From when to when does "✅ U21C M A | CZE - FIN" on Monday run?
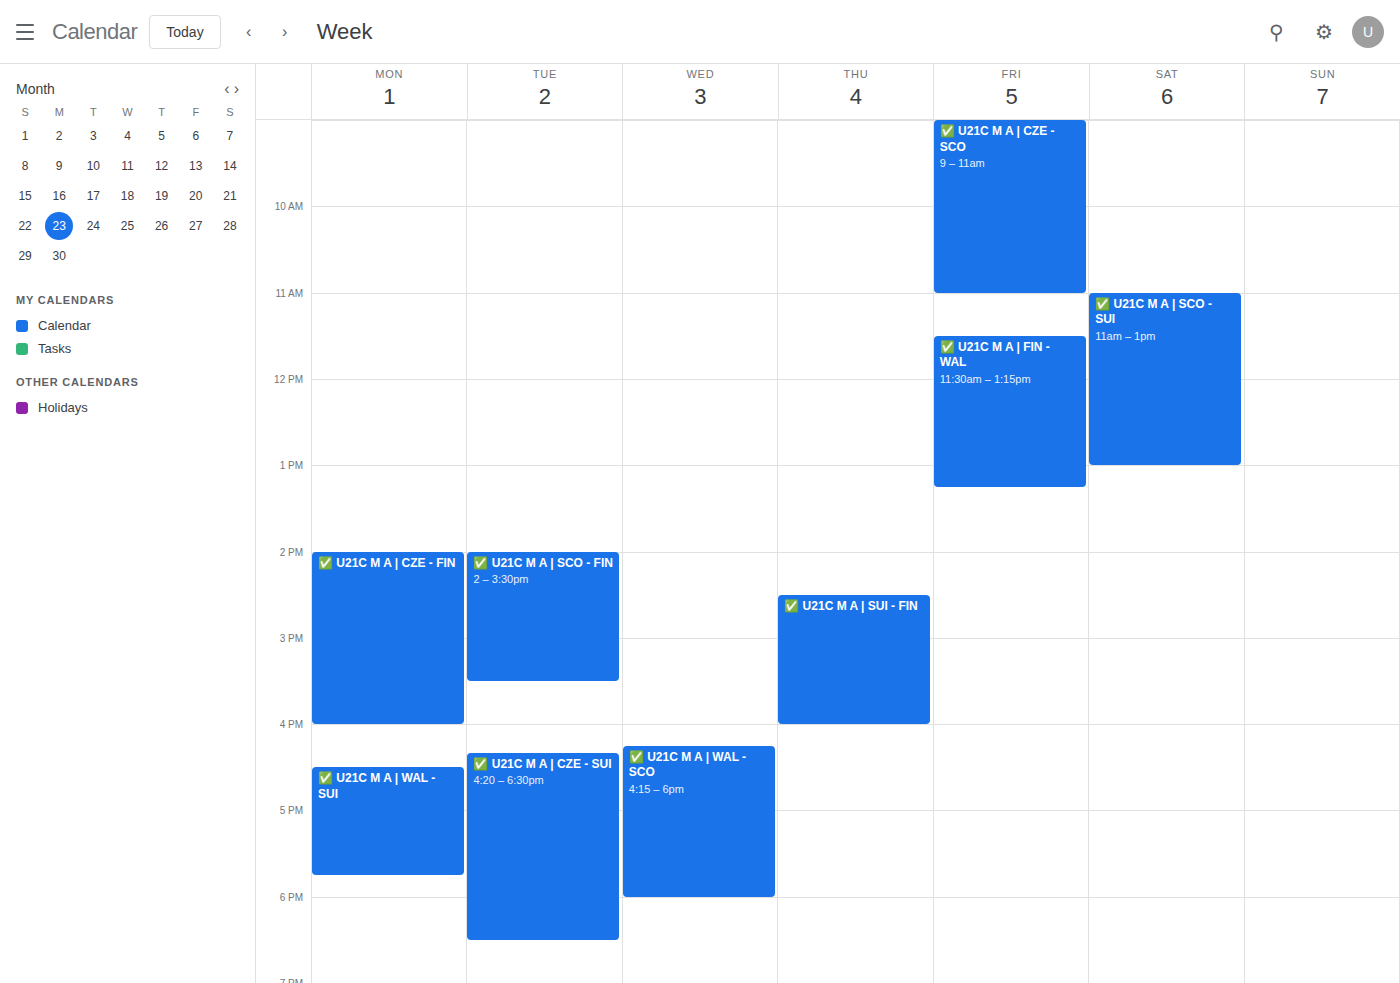
2:00 PM to 4:00 PM